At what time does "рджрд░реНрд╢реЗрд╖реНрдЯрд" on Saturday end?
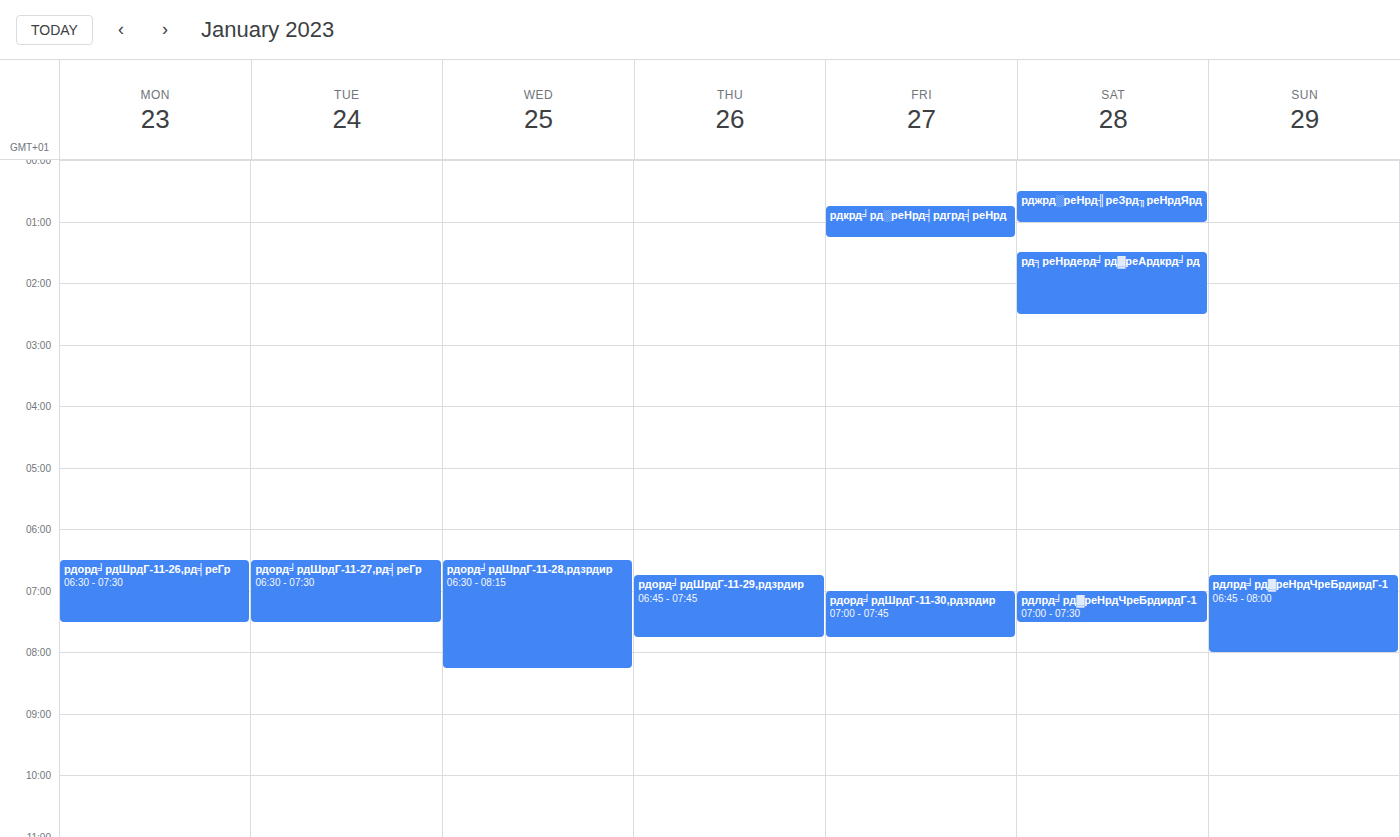
1:00 AM